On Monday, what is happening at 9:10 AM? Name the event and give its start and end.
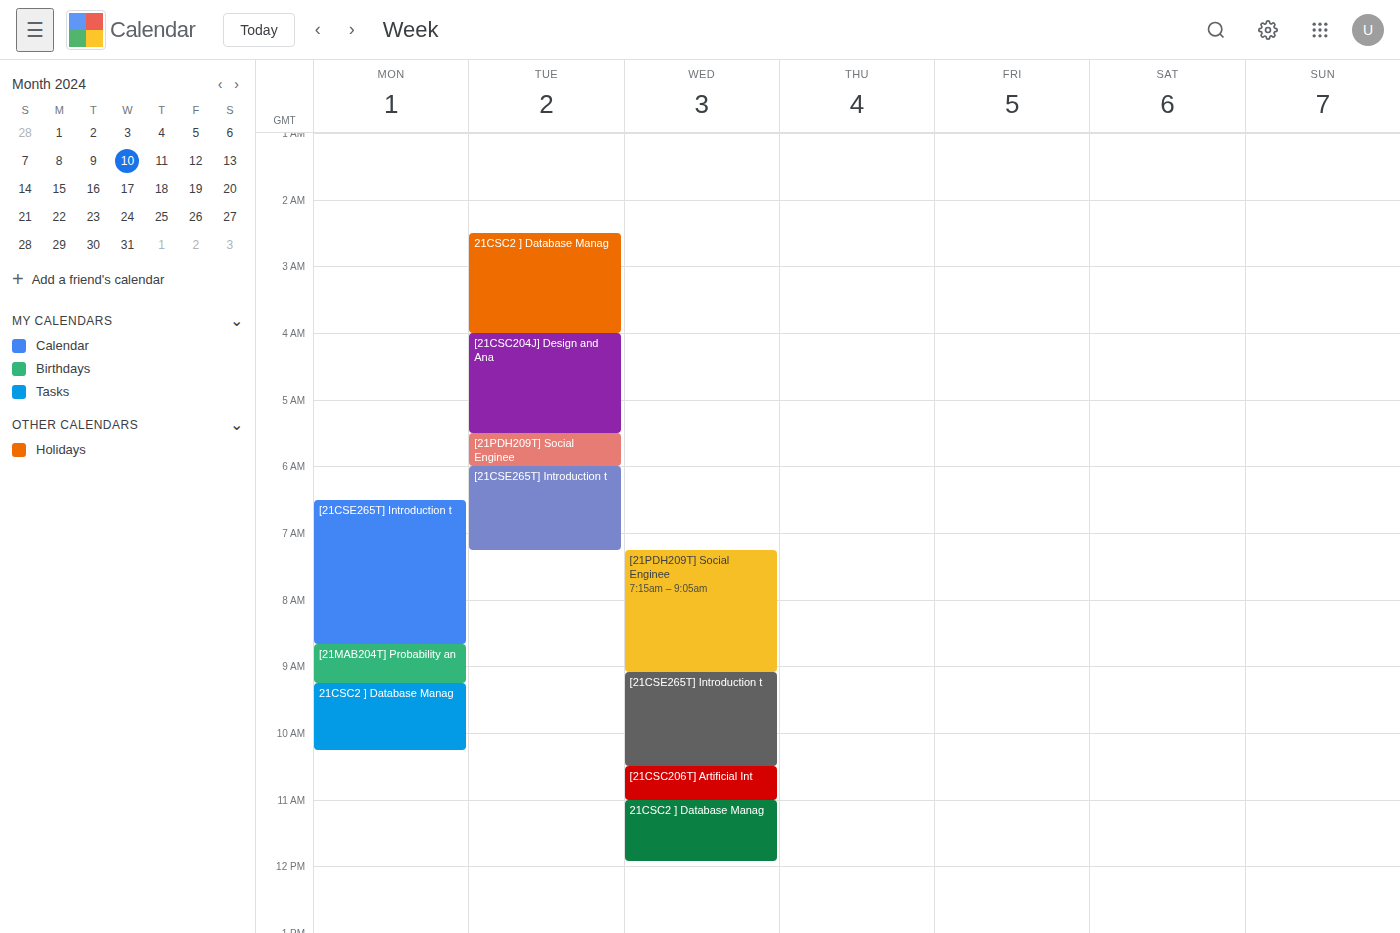
"[21MAB204T] Probability an", 8:40 AM to 9:15 AM